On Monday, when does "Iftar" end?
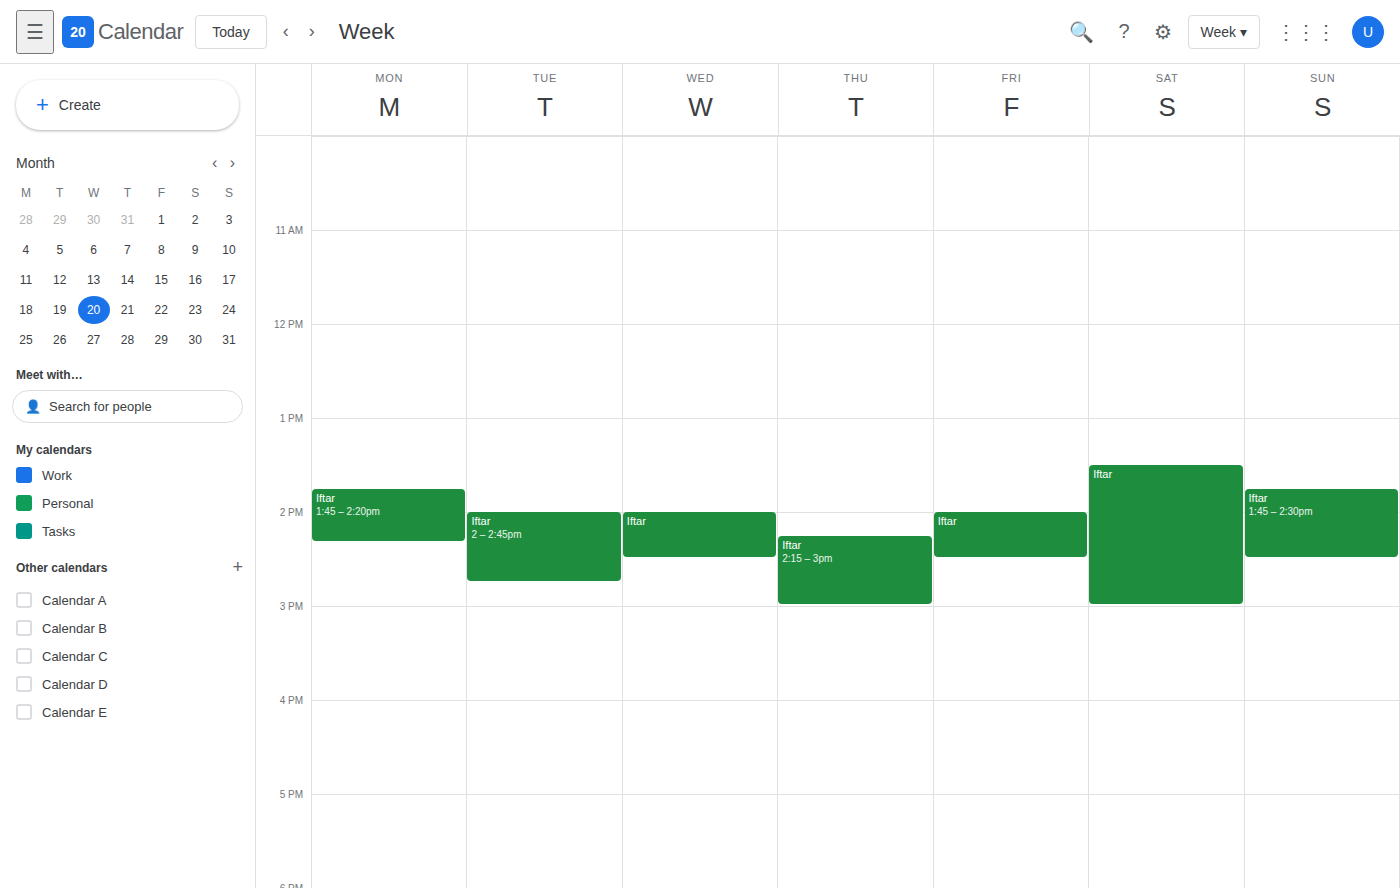
2:20 PM